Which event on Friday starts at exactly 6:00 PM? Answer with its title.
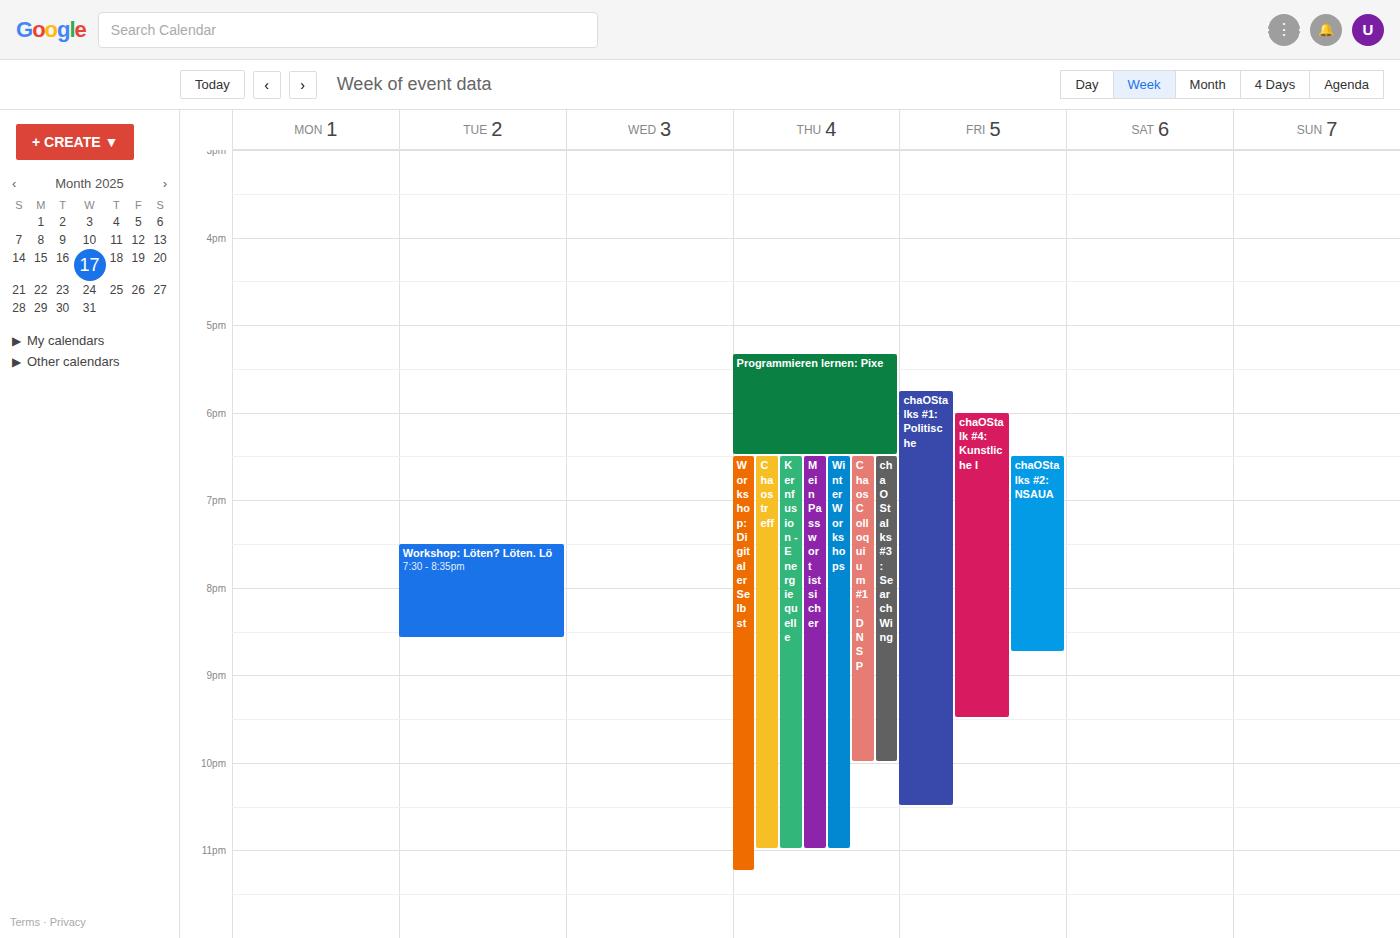
"chaOStalk #4: Kunstliche I"